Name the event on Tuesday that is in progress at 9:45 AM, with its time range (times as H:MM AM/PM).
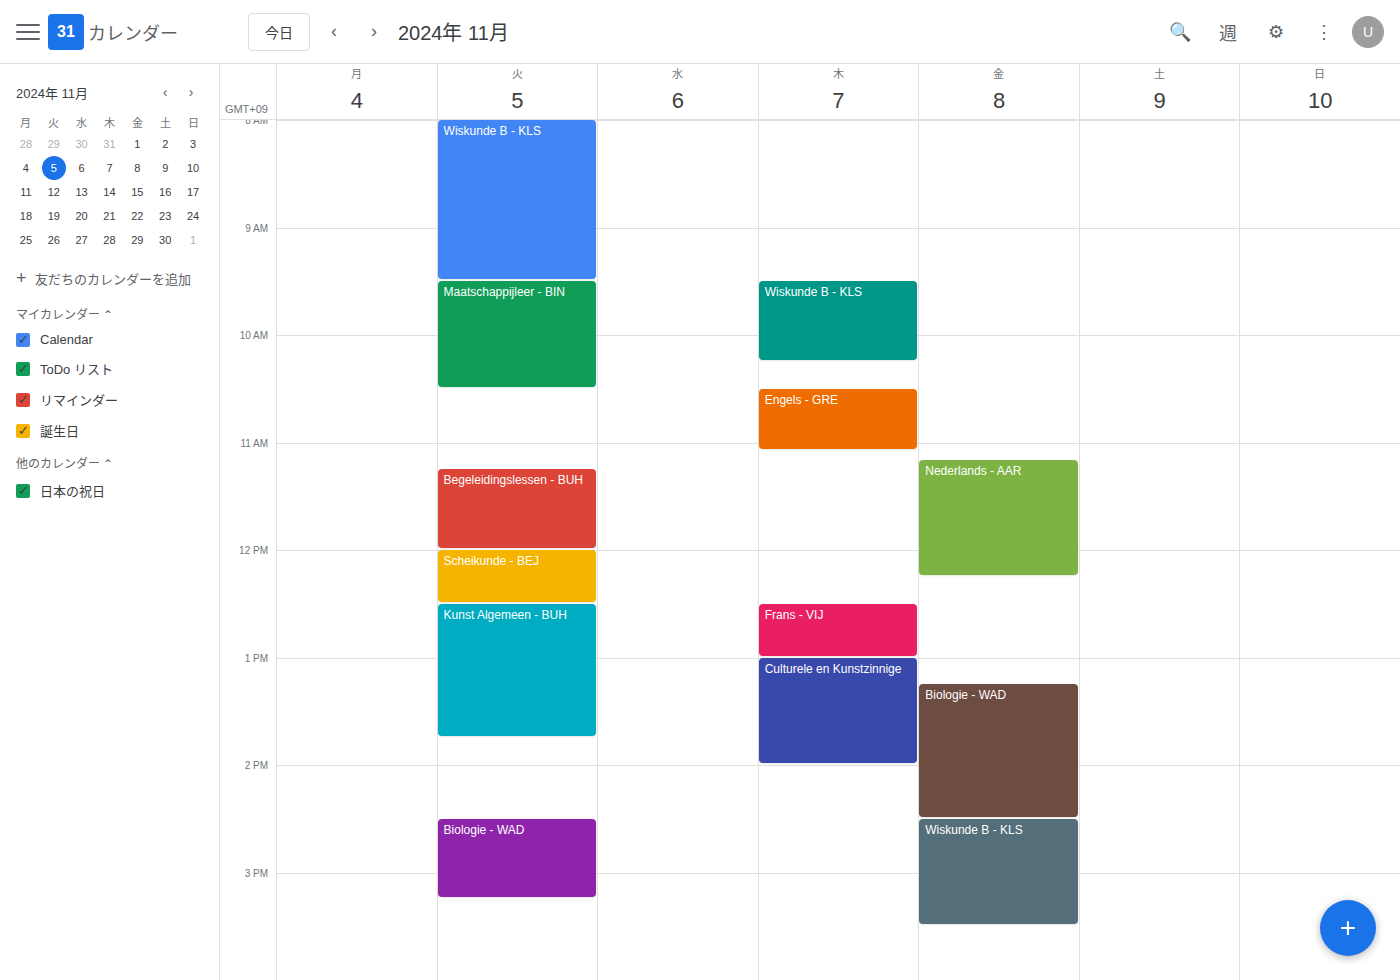
"Maatschappijleer - BIN", 9:30 AM to 10:30 AM